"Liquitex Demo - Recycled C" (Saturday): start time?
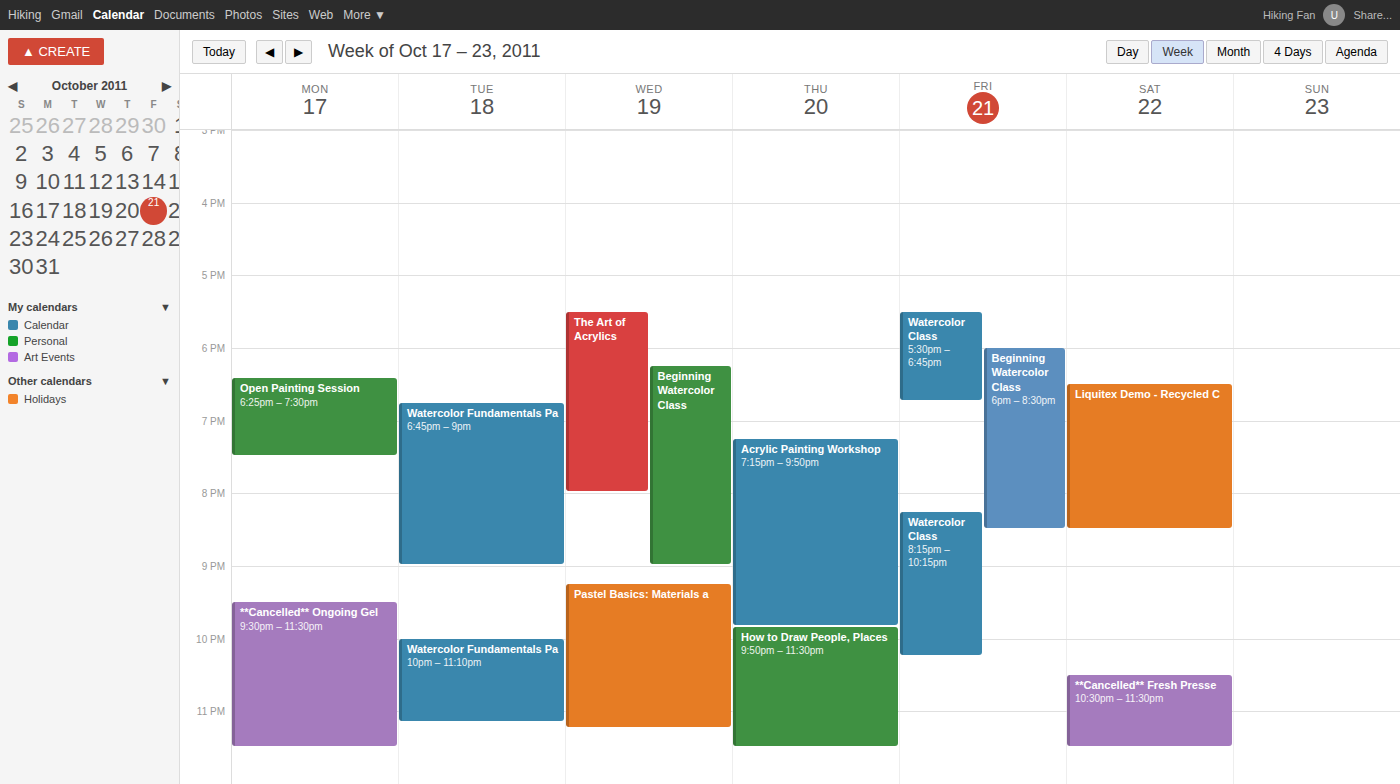
6:30 PM